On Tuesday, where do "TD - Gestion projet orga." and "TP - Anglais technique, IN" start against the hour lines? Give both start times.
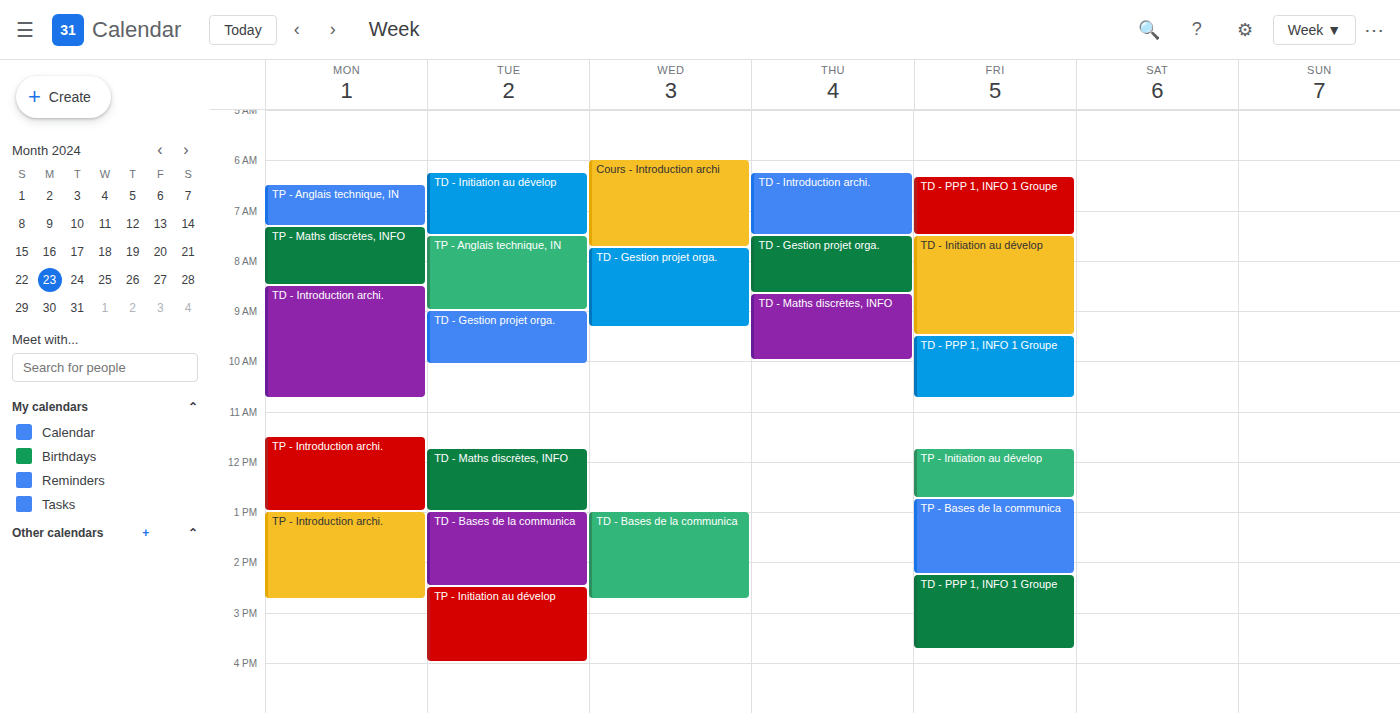
"TD - Gestion projet orga.": 9:00 AM, exactly on the 9 AM line. "TP - Anglais technique, IN": 7:30 AM, halfway between the 7 AM and 8 AM lines.